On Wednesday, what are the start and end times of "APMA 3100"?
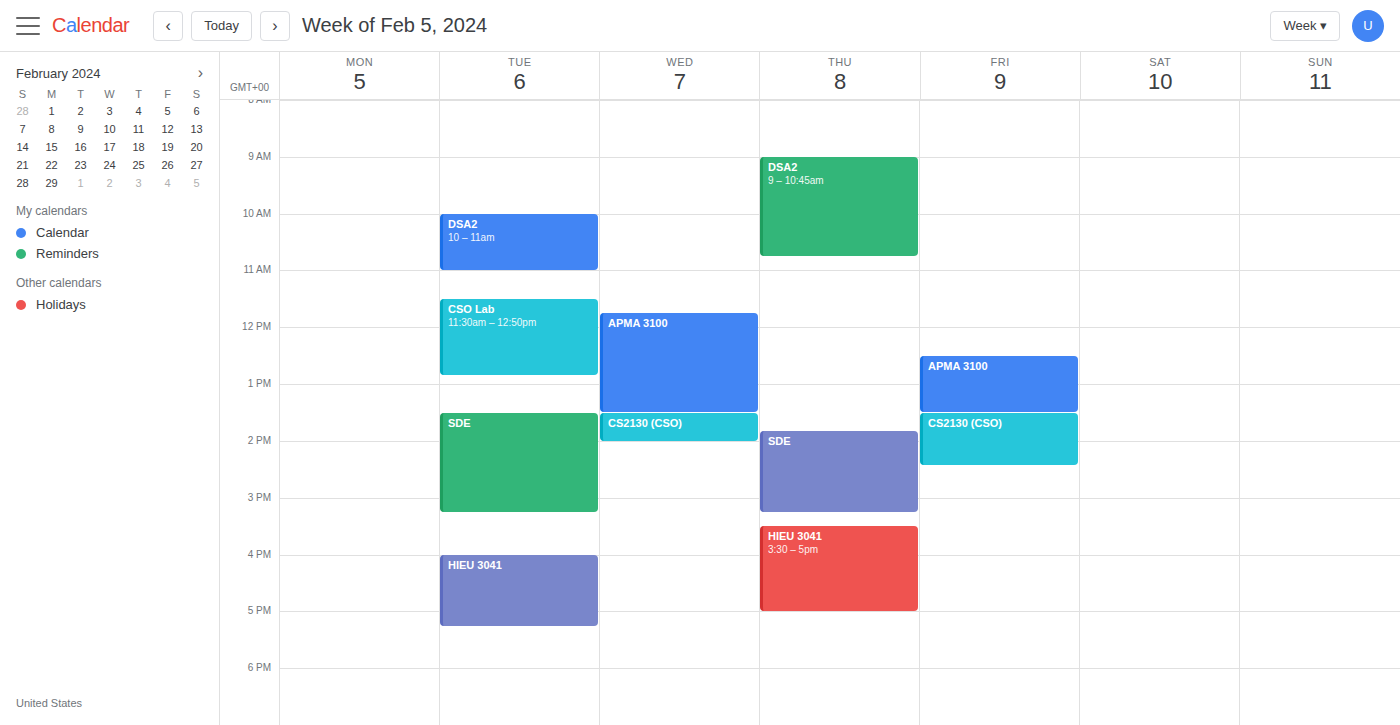
11:45 AM to 1:30 PM